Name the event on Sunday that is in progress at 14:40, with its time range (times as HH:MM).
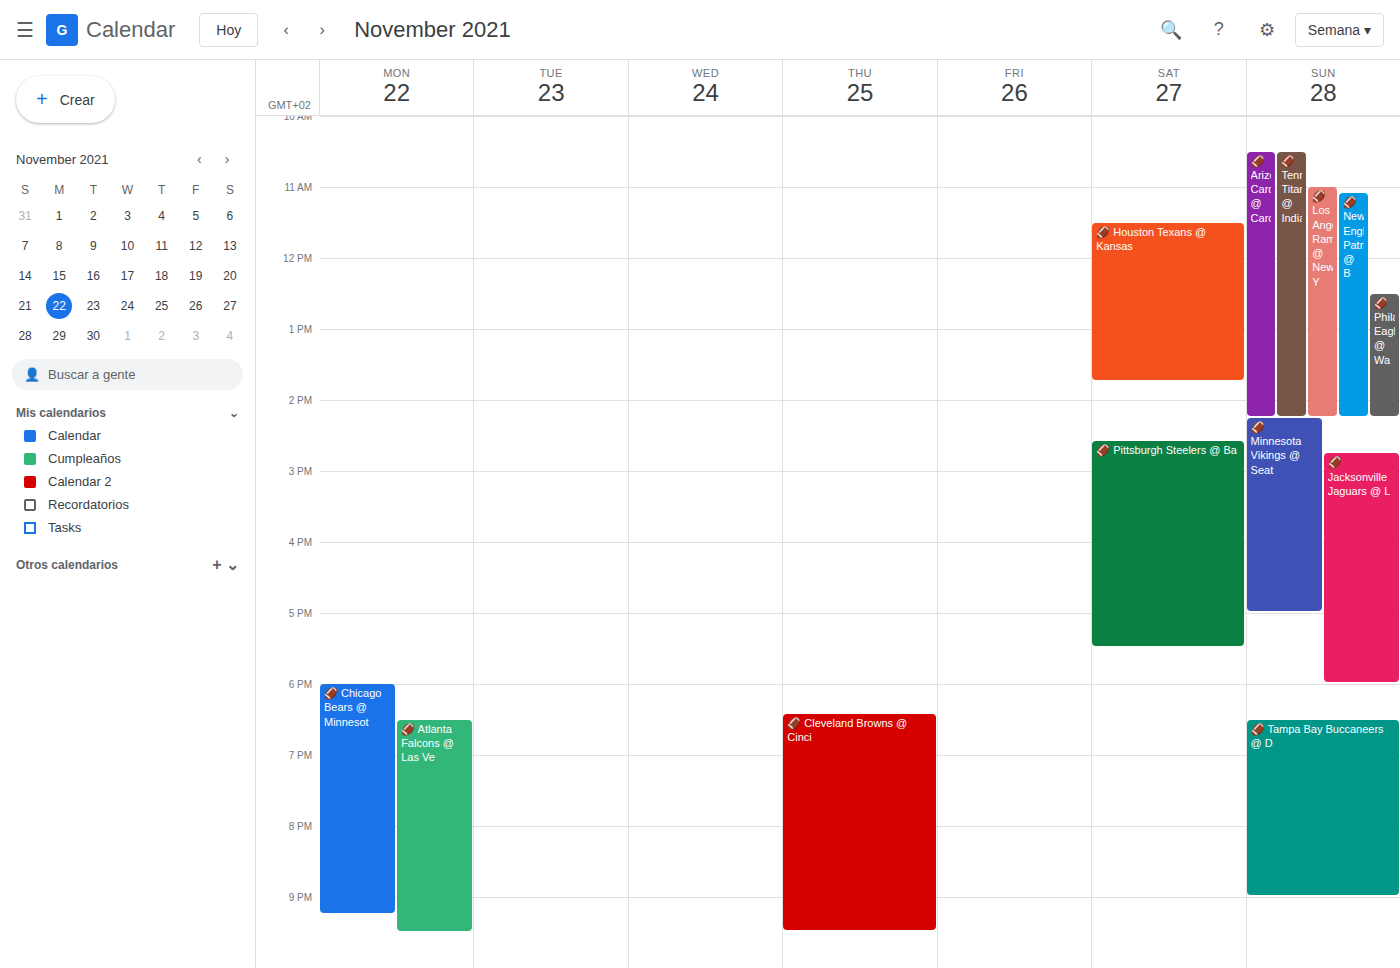
"🏈 Minnesota Vikings @ Seat", 14:15 to 17:00